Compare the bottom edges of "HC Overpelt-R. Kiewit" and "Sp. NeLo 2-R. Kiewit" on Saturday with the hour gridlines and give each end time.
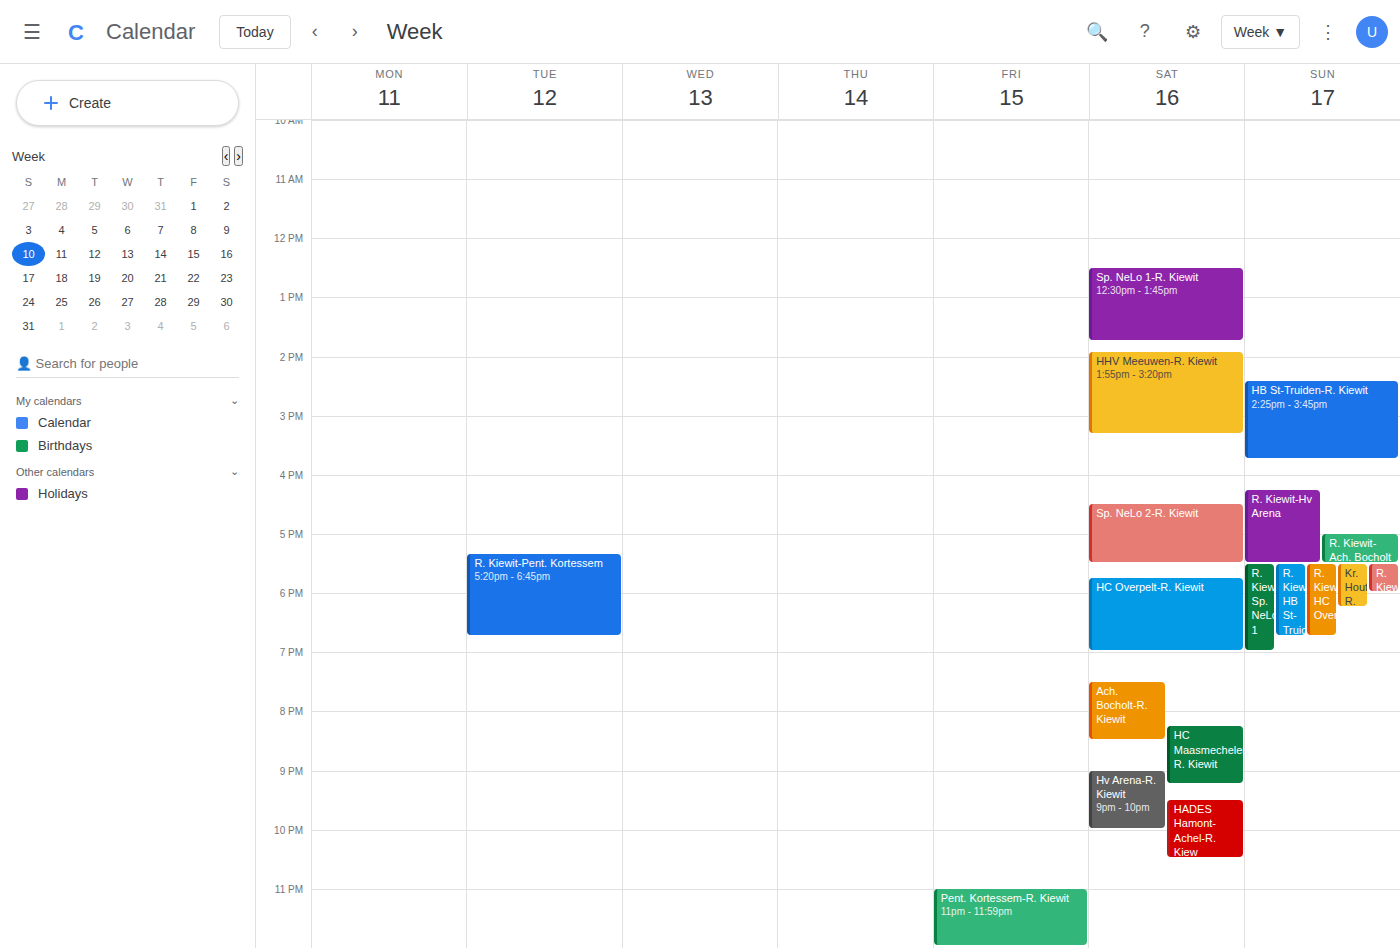
"HC Overpelt-R. Kiewit": 7:00 PM, exactly on the 7 PM line. "Sp. NeLo 2-R. Kiewit": 5:30 PM, halfway between the 5 PM and 6 PM lines.